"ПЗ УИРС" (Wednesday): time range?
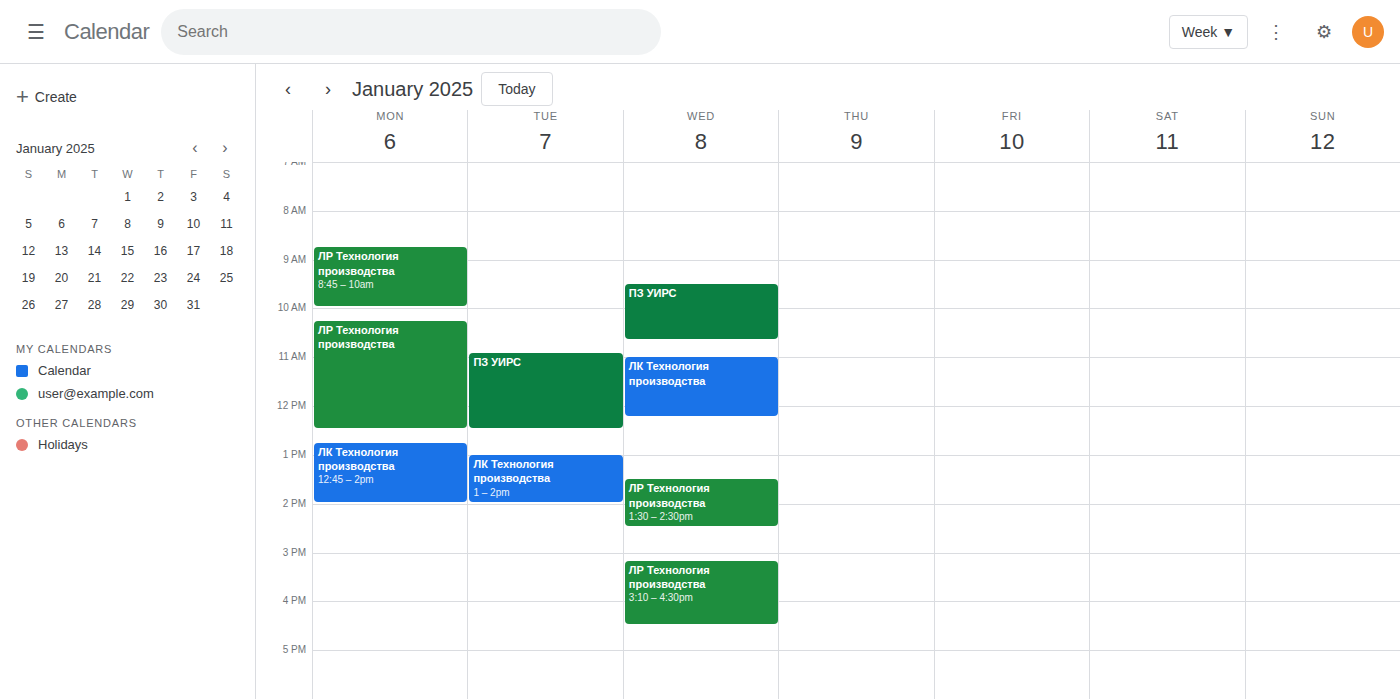
9:30 AM to 10:40 AM